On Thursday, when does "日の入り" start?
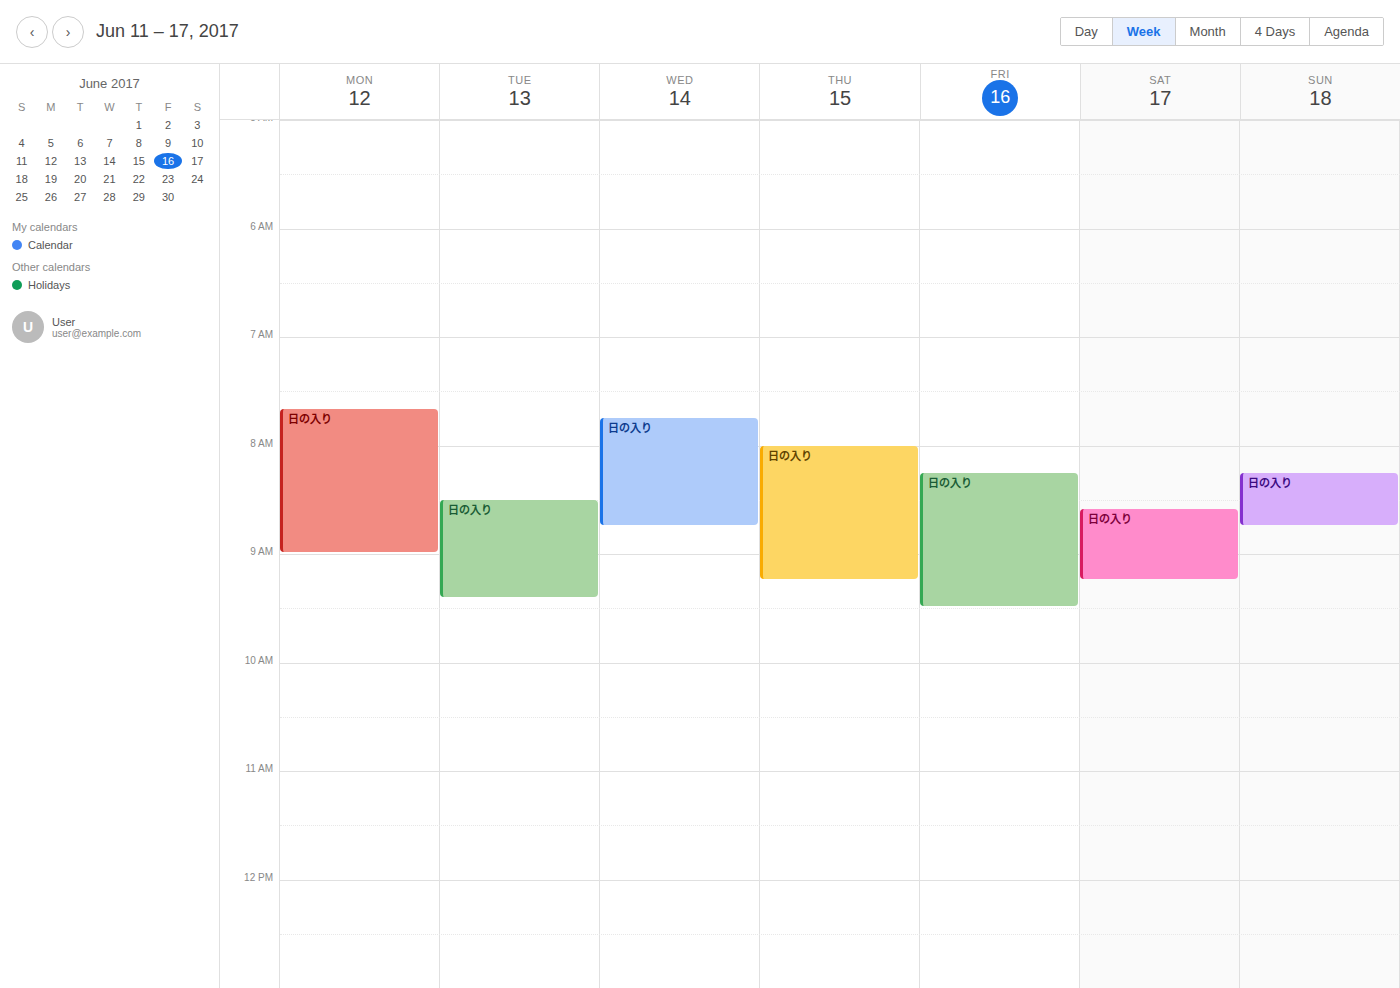
8:00 AM